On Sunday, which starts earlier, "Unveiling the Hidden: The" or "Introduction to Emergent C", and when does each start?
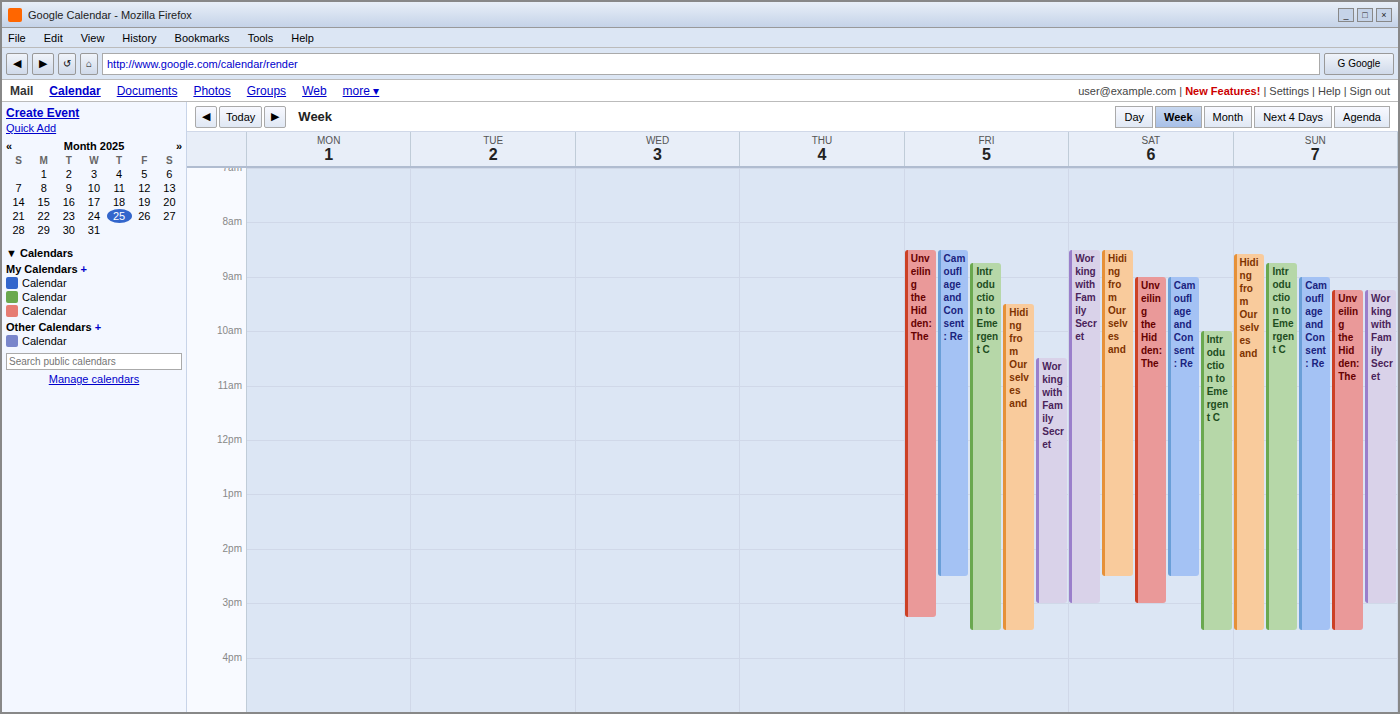
"Introduction to Emergent C" 8:45 AM; "Unveiling the Hidden: The" 9:15 AM.